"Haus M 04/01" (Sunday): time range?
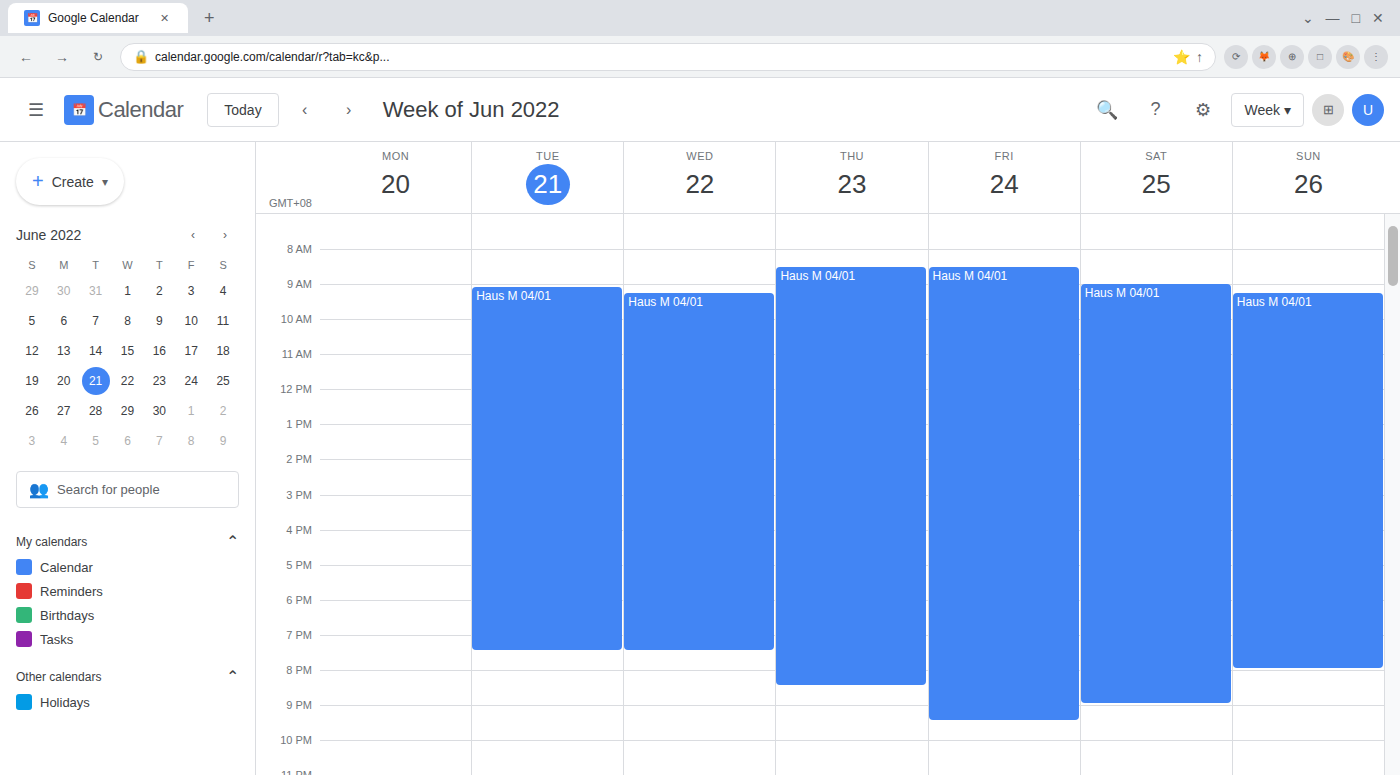
9:15 AM to 8:00 PM